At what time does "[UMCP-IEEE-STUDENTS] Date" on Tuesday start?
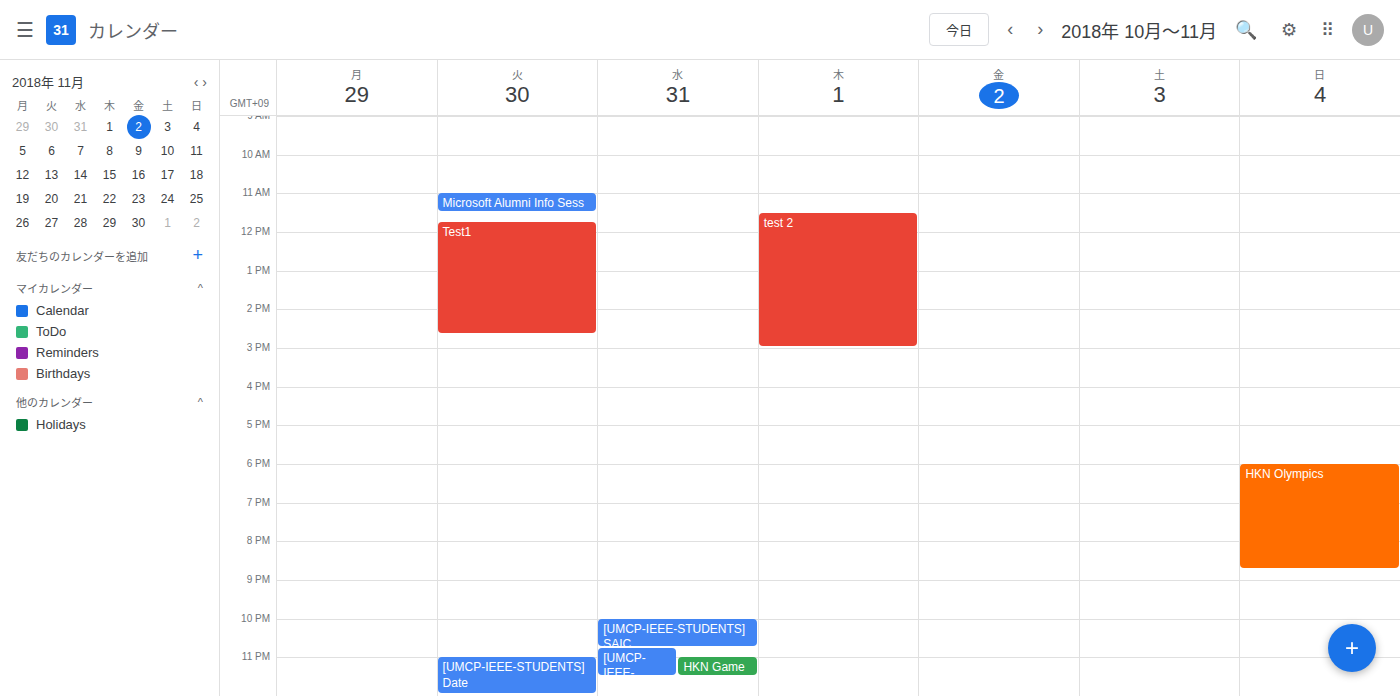
11:00 PM